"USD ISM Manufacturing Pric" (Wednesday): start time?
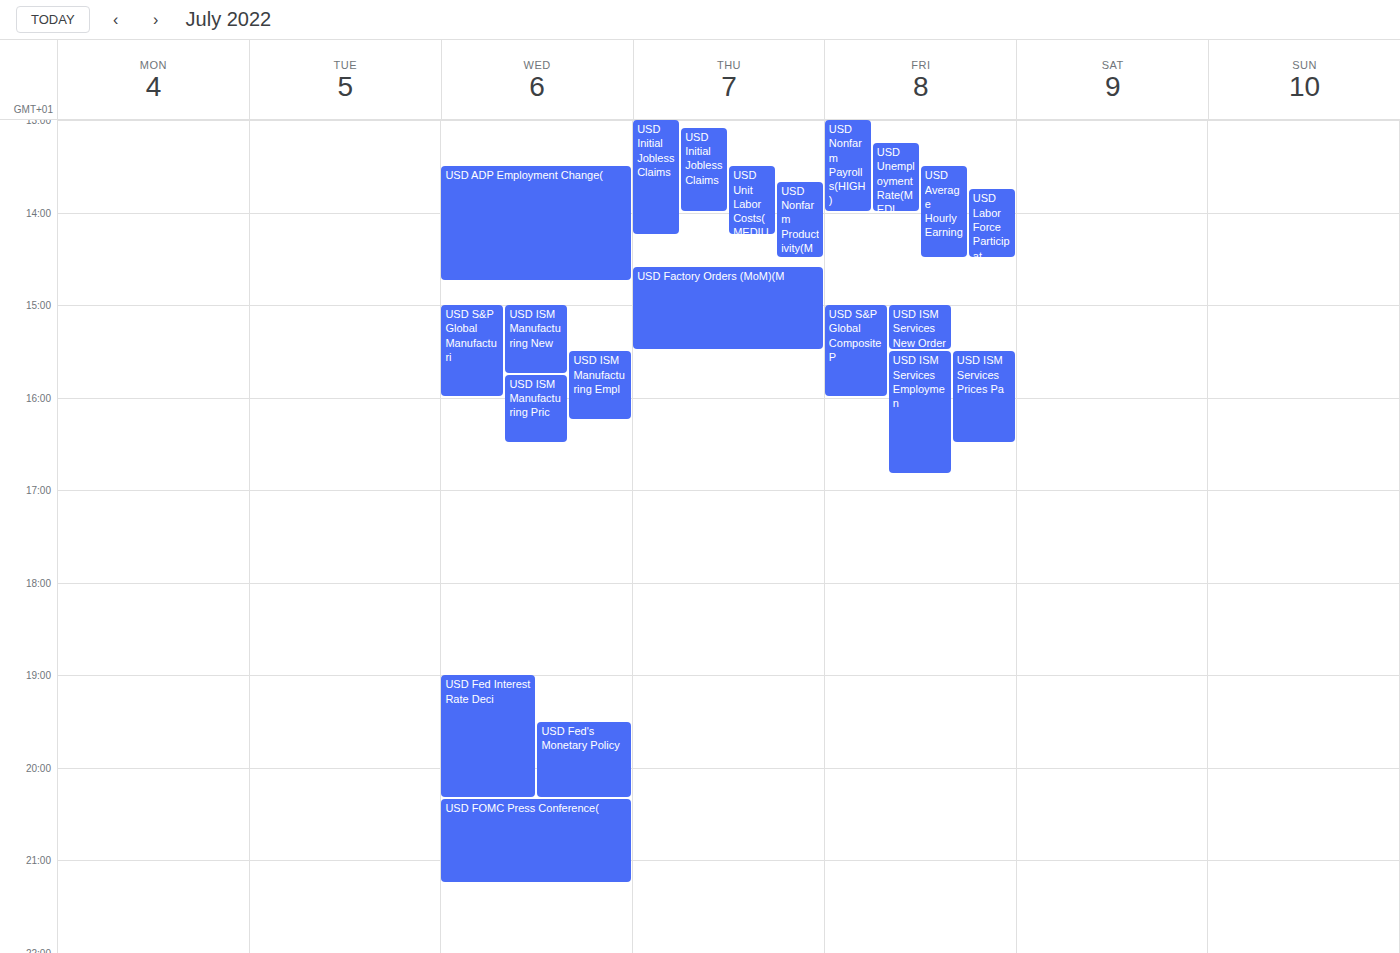
3:45 PM